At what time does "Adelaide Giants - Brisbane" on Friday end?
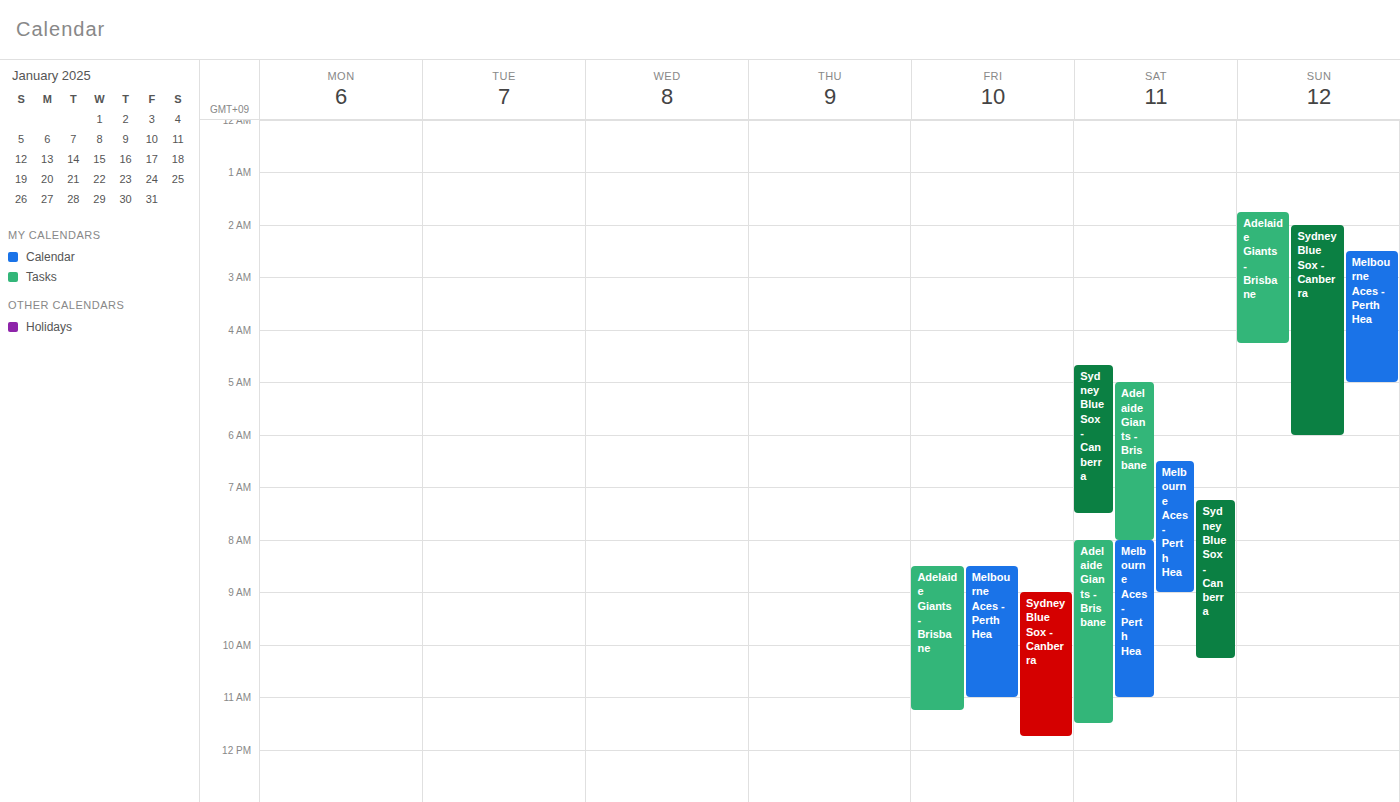
11:15 AM